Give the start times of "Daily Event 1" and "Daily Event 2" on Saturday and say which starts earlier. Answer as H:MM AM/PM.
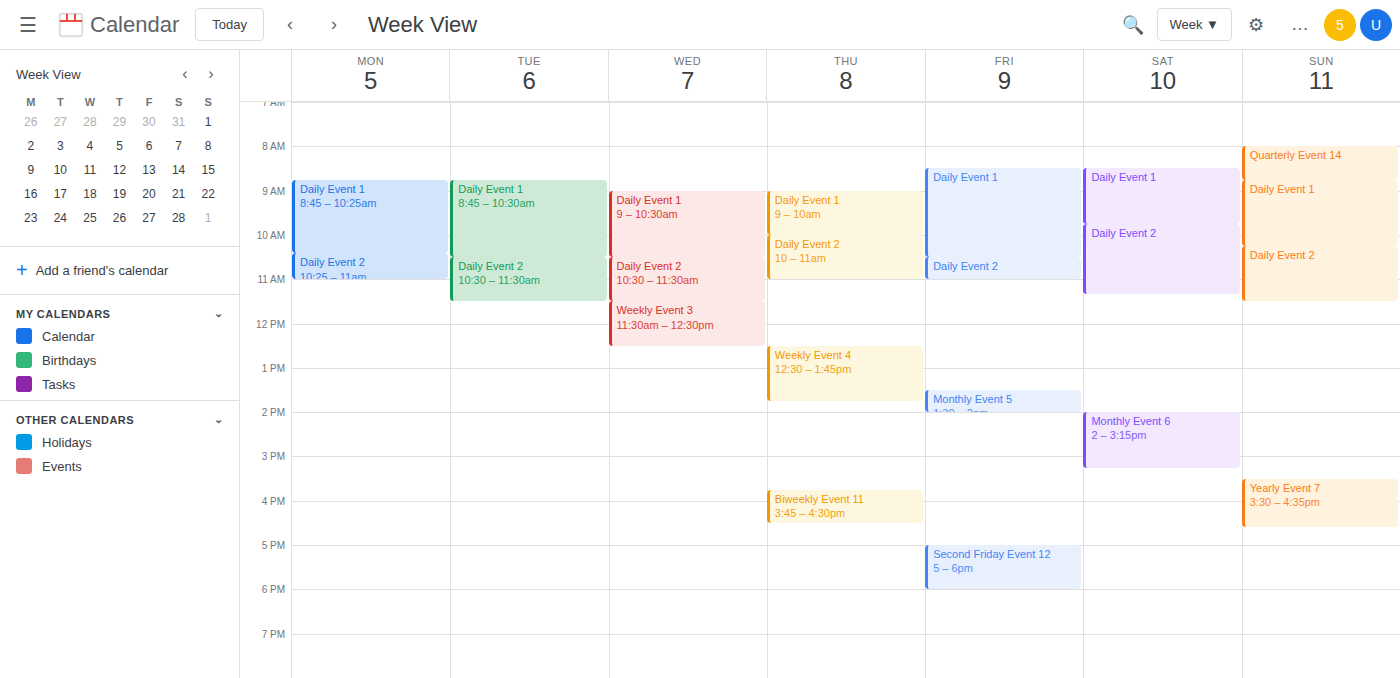
"Daily Event 1" 8:30 AM; "Daily Event 2" 9:45 AM.